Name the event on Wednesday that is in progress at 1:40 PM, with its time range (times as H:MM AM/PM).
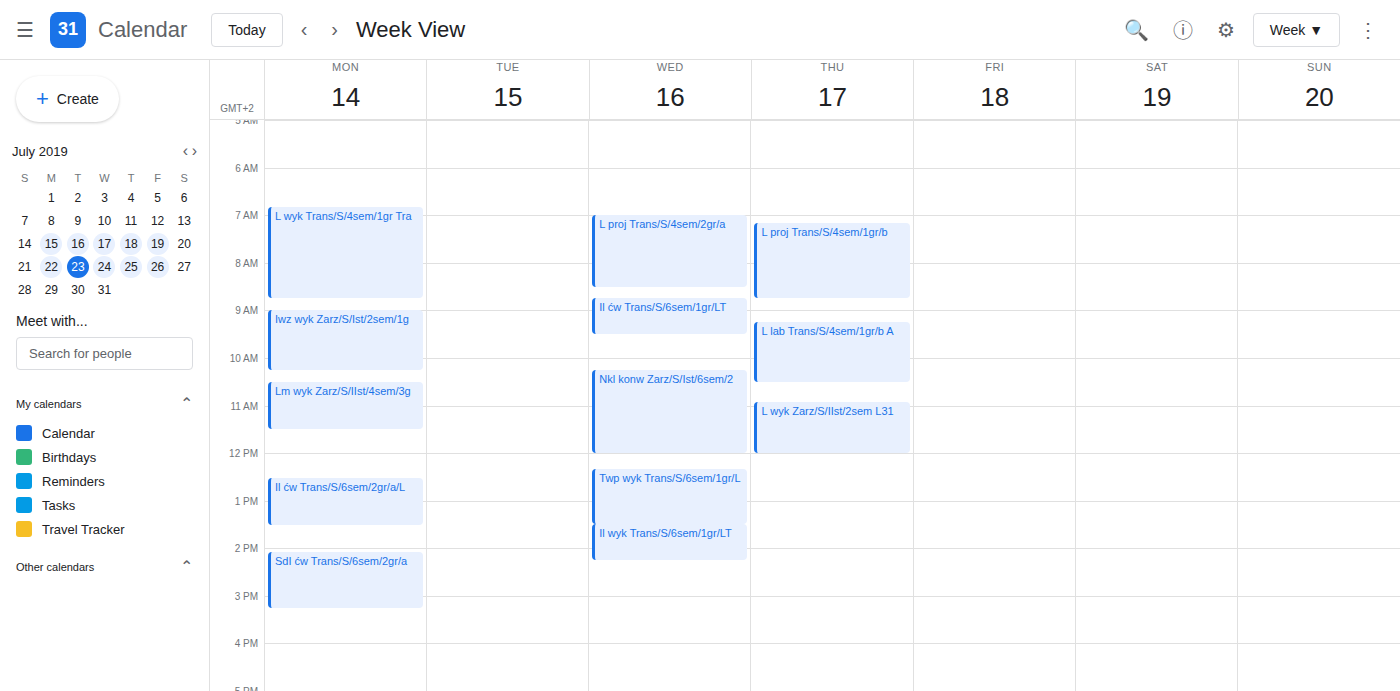
"Il wyk Trans/S/6sem/1gr/LT", 1:30 PM to 2:15 PM